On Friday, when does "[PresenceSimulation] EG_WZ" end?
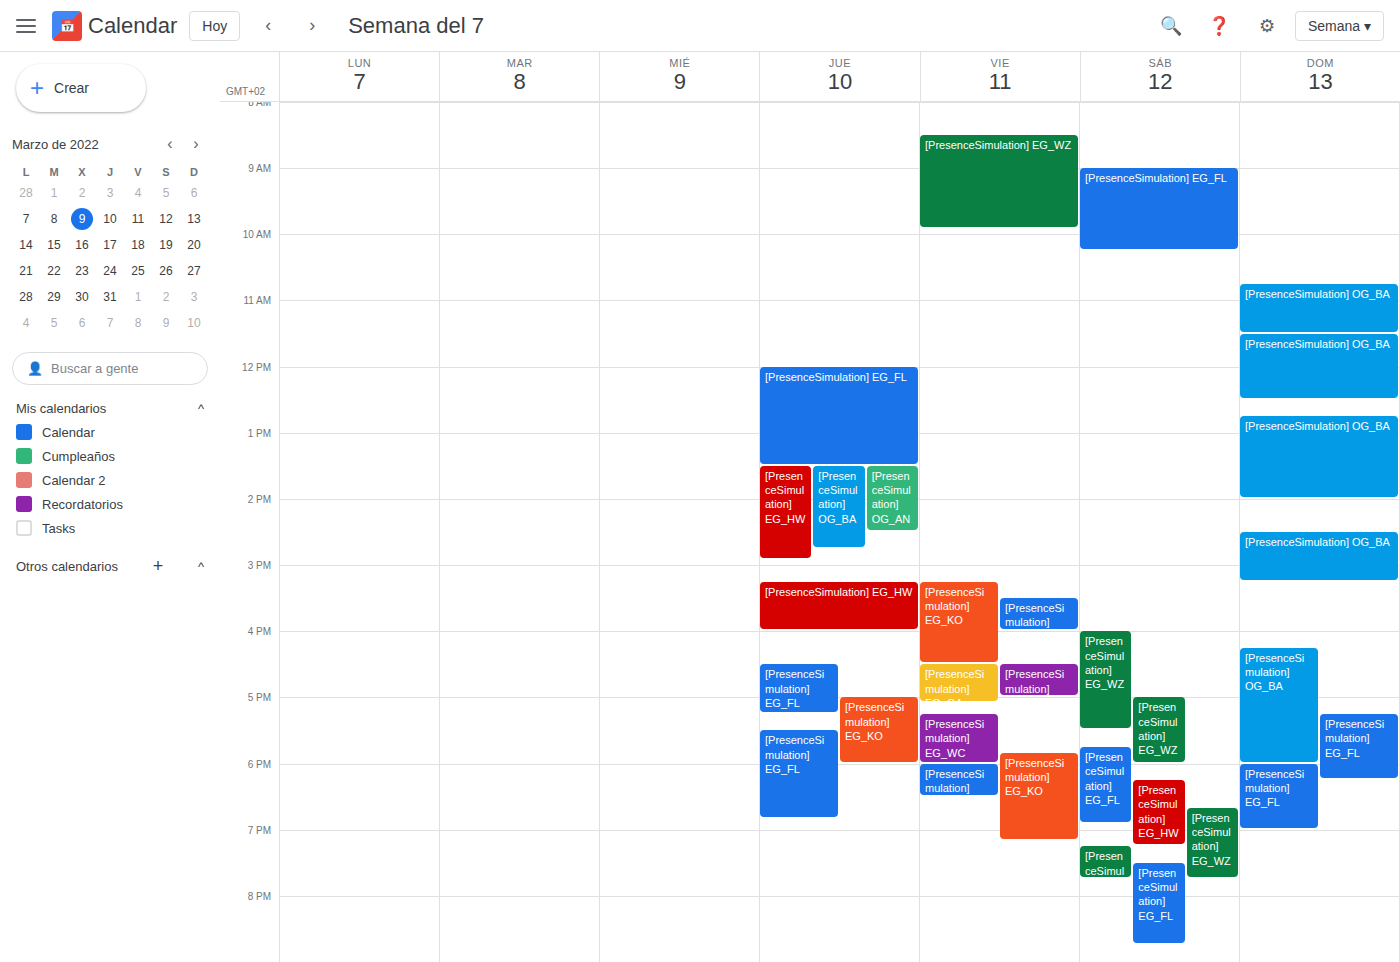
9:55 AM